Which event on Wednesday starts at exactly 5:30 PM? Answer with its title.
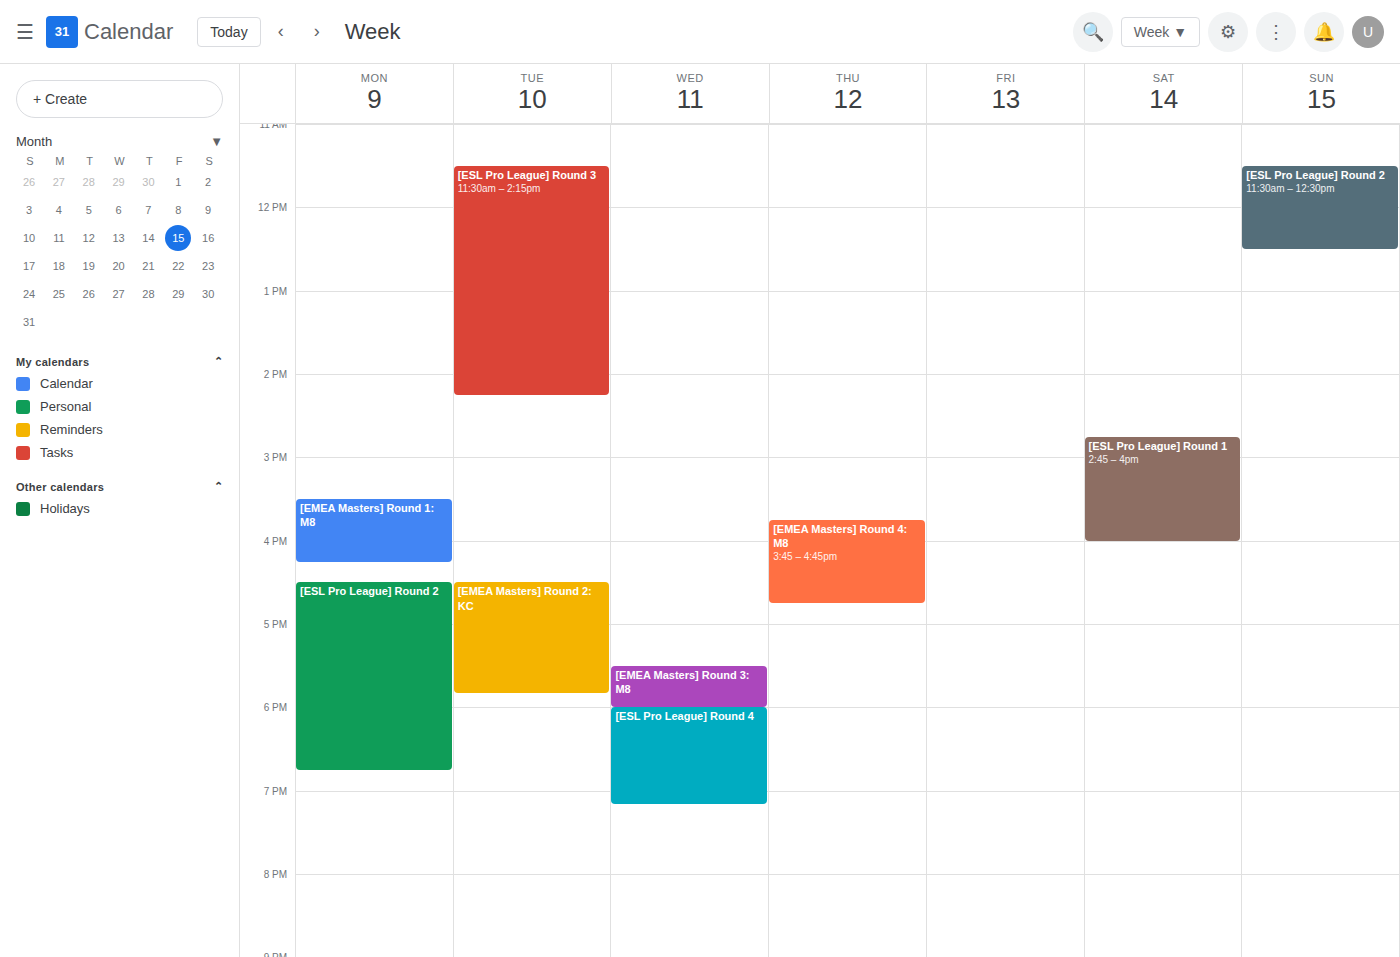
"[EMEA Masters] Round 3: M8"